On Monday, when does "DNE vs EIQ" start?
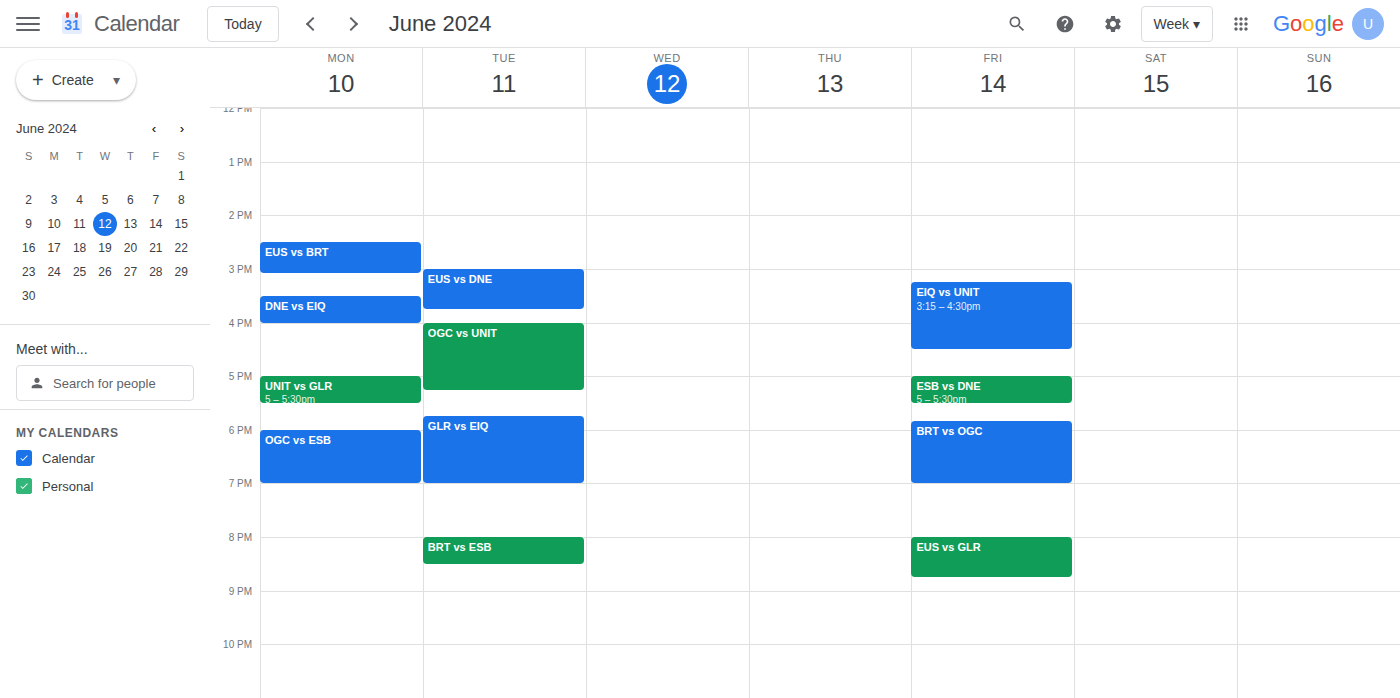
15:30